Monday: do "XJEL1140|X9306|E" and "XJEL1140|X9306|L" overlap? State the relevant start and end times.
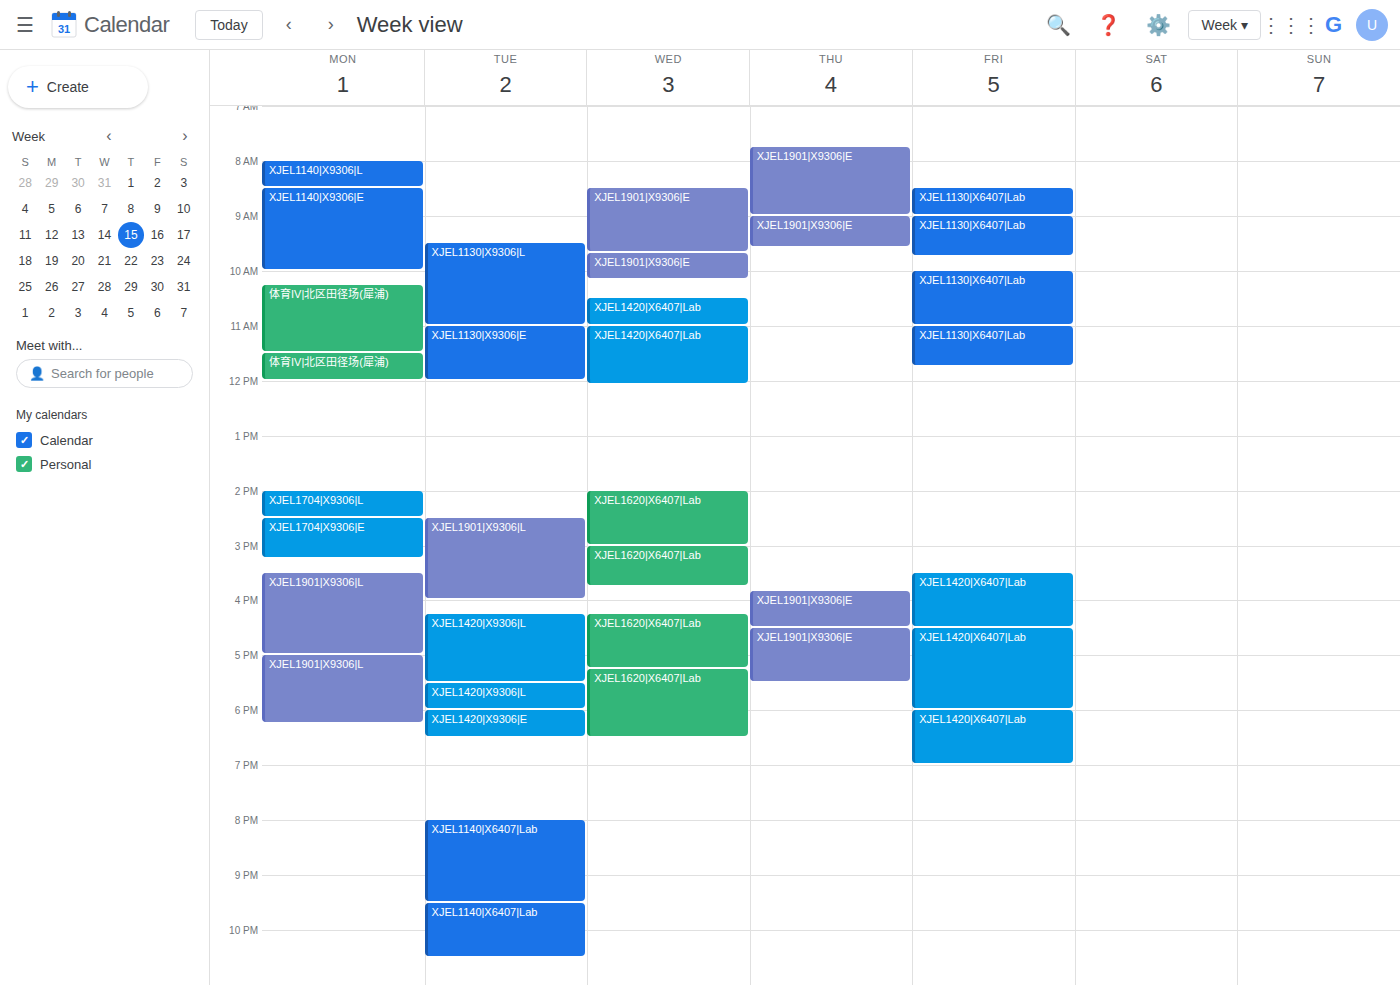
"XJEL1140|X9306|L" ends at 8:30 AM, exactly when "XJEL1140|X9306|E" starts -- they touch but do not overlap.